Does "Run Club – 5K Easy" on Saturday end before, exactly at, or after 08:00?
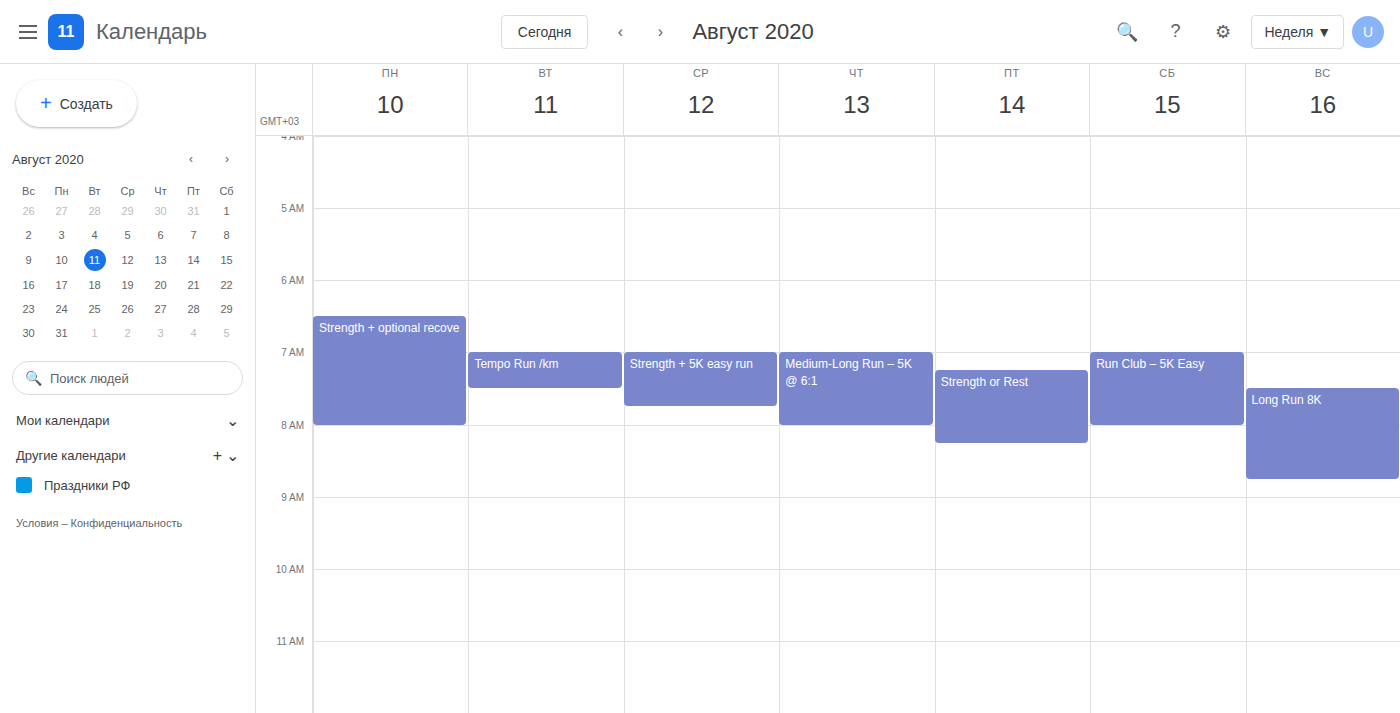
08:00 -- exactly at 08:00, on the 08:00 line.